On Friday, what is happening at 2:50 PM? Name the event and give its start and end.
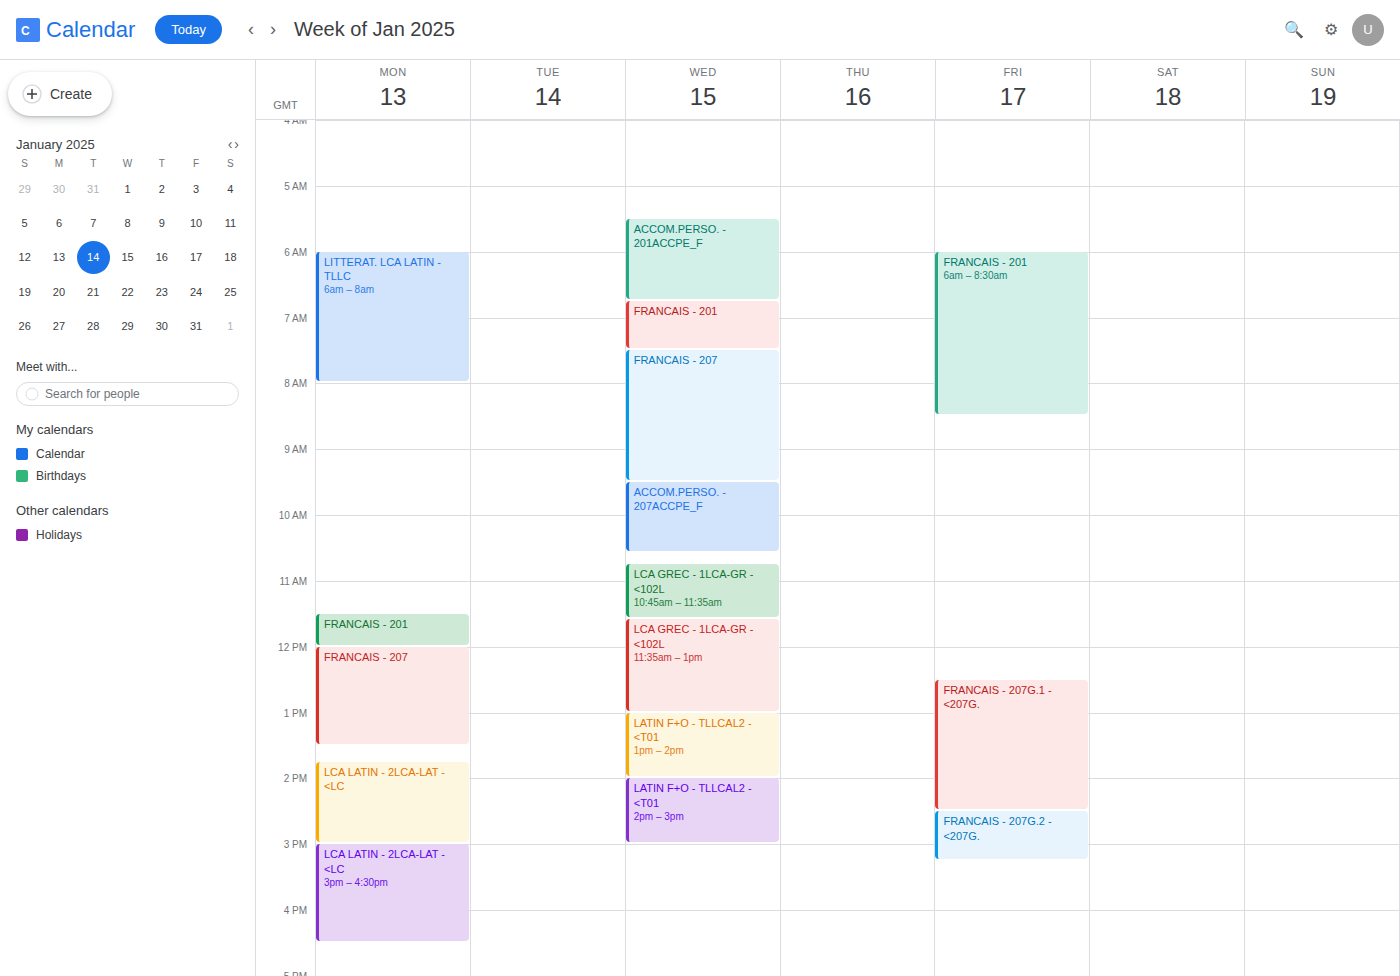
"FRANCAIS - 207G.2 - <207G.", 2:30 PM to 3:15 PM